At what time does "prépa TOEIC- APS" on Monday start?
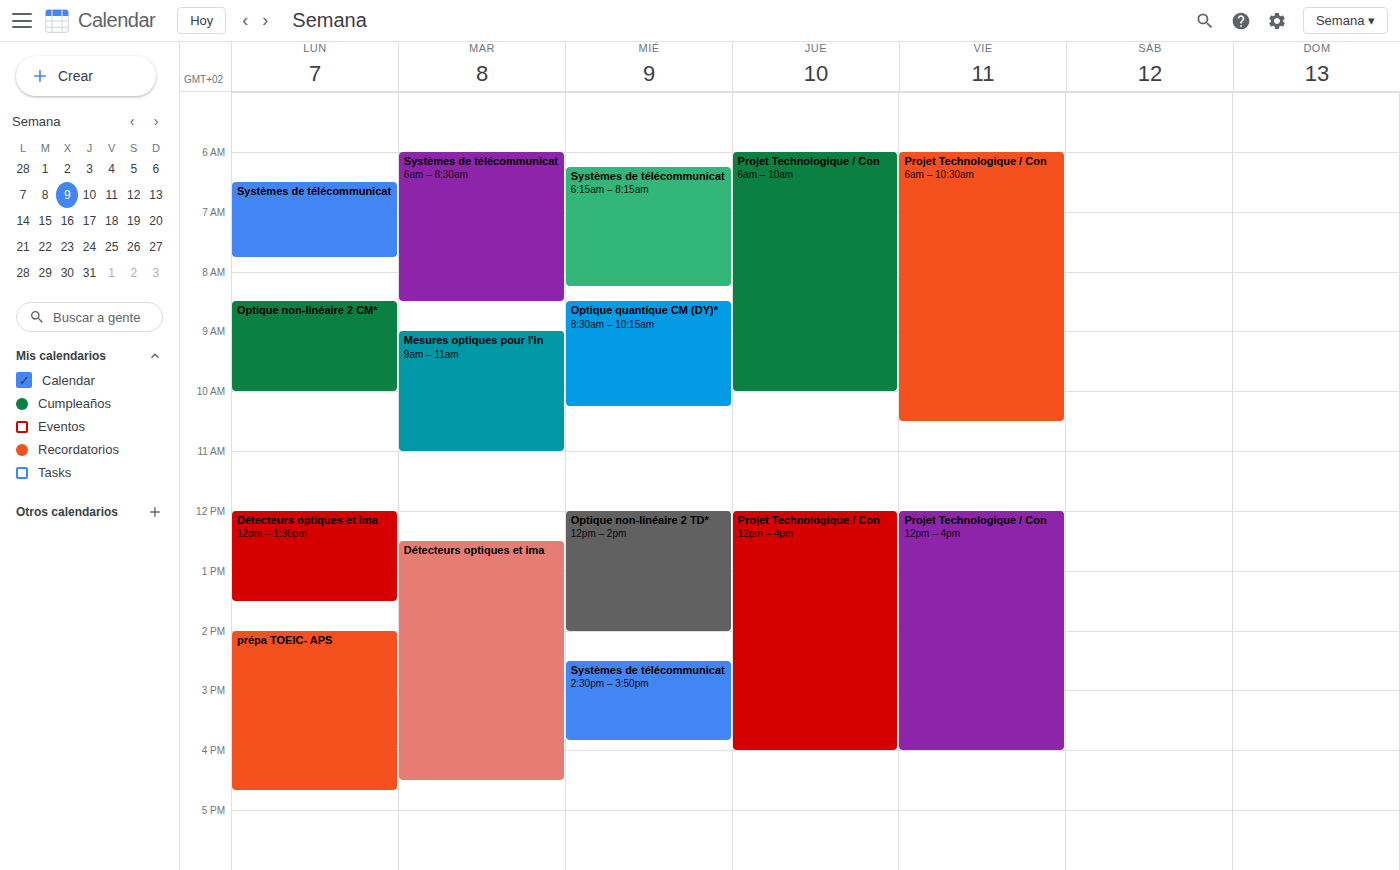
14:00